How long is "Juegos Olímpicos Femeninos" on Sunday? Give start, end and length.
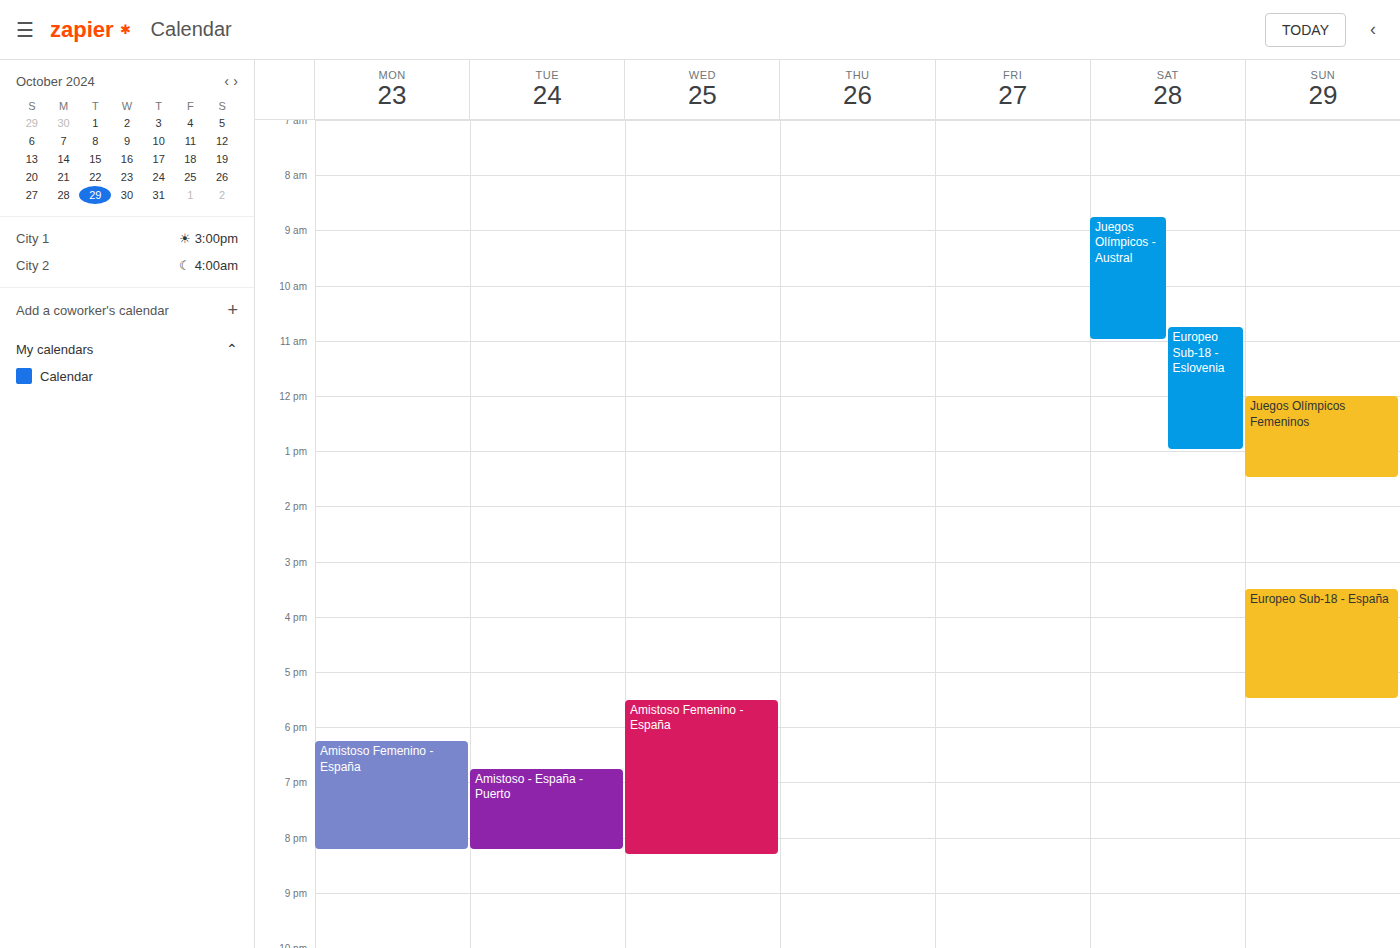
12:00 PM to 1:30 PM, 1 hour 30 minutes